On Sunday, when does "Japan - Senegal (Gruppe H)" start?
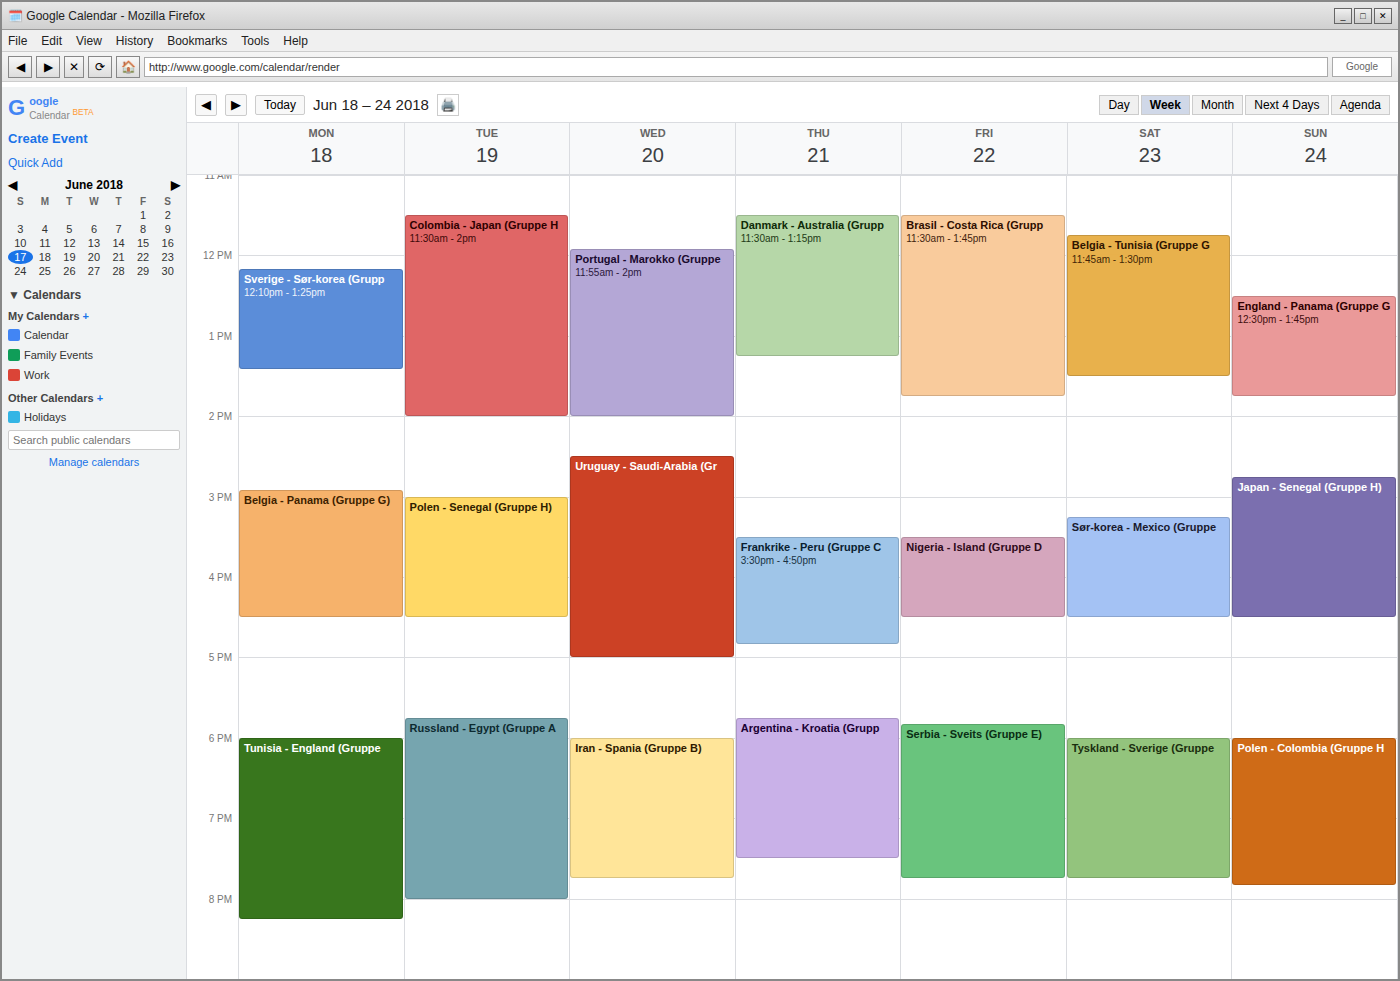
2:45 PM